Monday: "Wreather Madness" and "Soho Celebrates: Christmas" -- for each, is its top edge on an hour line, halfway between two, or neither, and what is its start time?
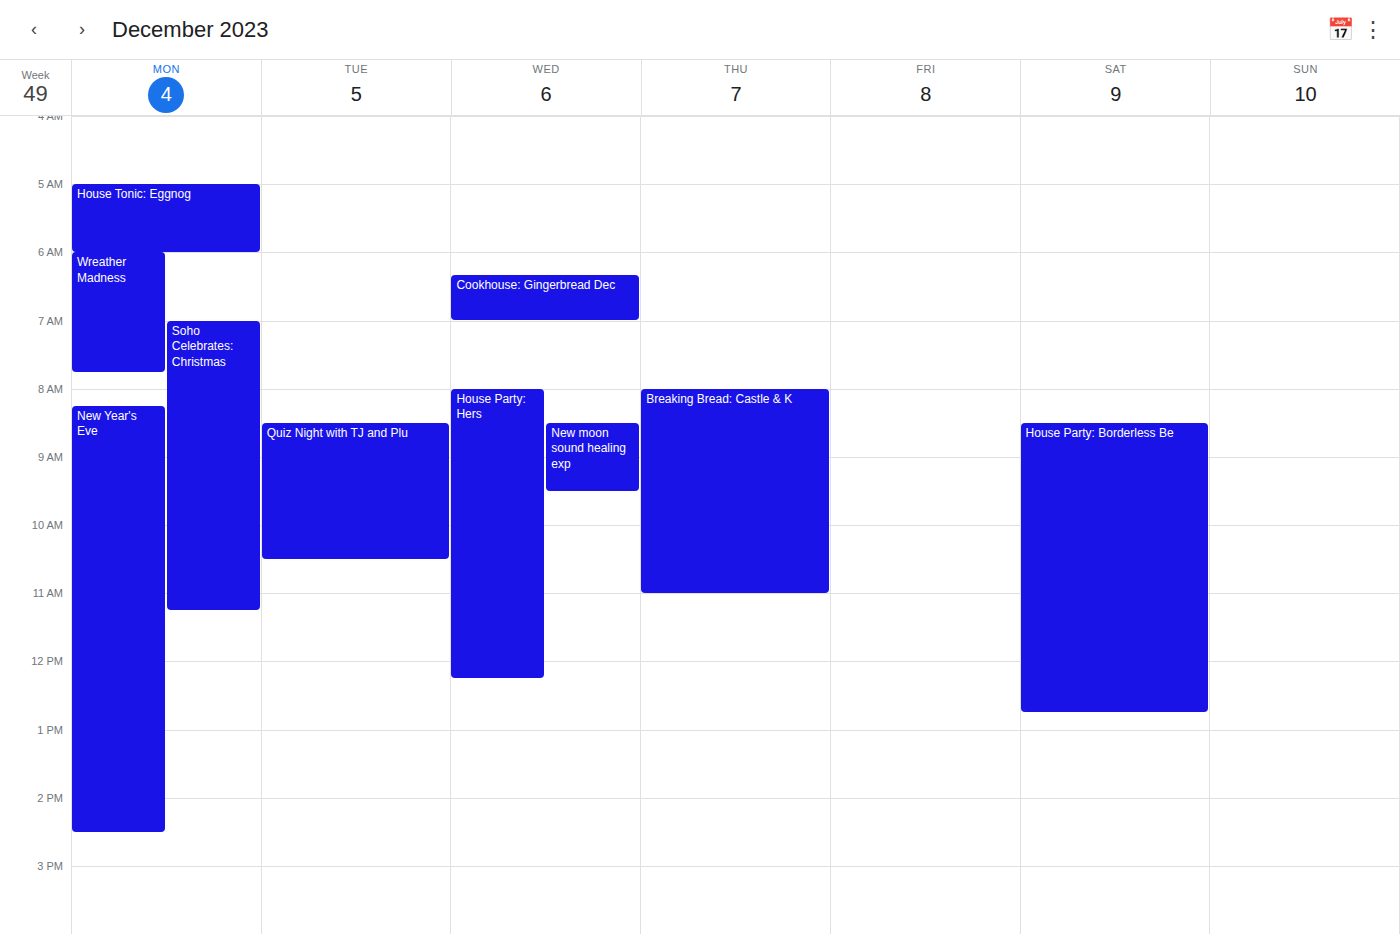
"Wreather Madness": 06:00, exactly on the 06:00 line. "Soho Celebrates: Christmas": 07:00, exactly on the 07:00 line.